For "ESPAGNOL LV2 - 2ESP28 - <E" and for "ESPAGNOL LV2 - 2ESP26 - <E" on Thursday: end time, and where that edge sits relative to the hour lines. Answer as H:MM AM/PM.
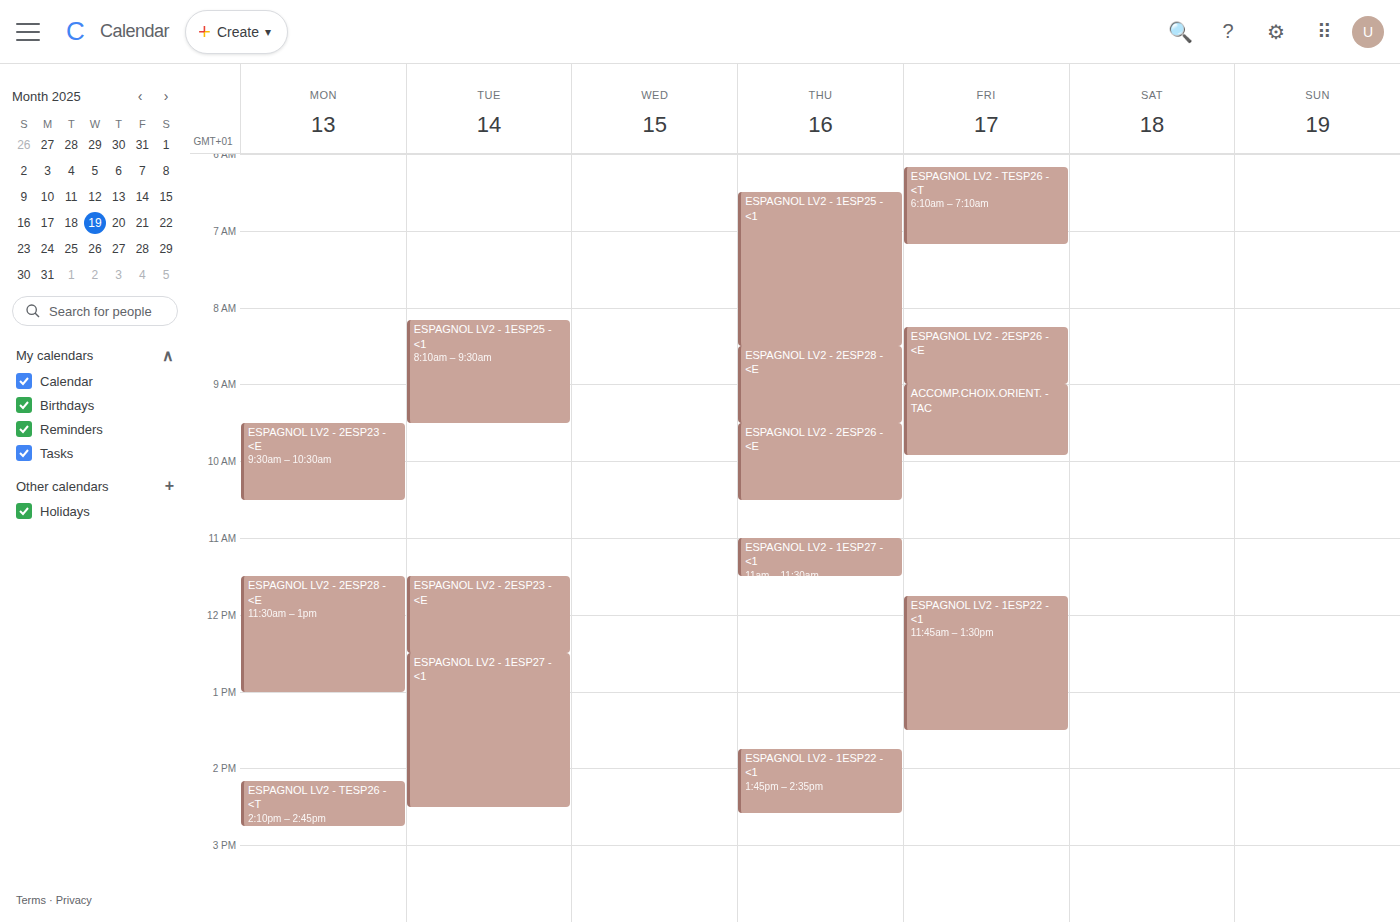
"ESPAGNOL LV2 - 2ESP28 - <E": 9:30 AM, halfway between the 9 AM and 10 AM lines. "ESPAGNOL LV2 - 2ESP26 - <E": 10:30 AM, halfway between the 10 AM and 11 AM lines.